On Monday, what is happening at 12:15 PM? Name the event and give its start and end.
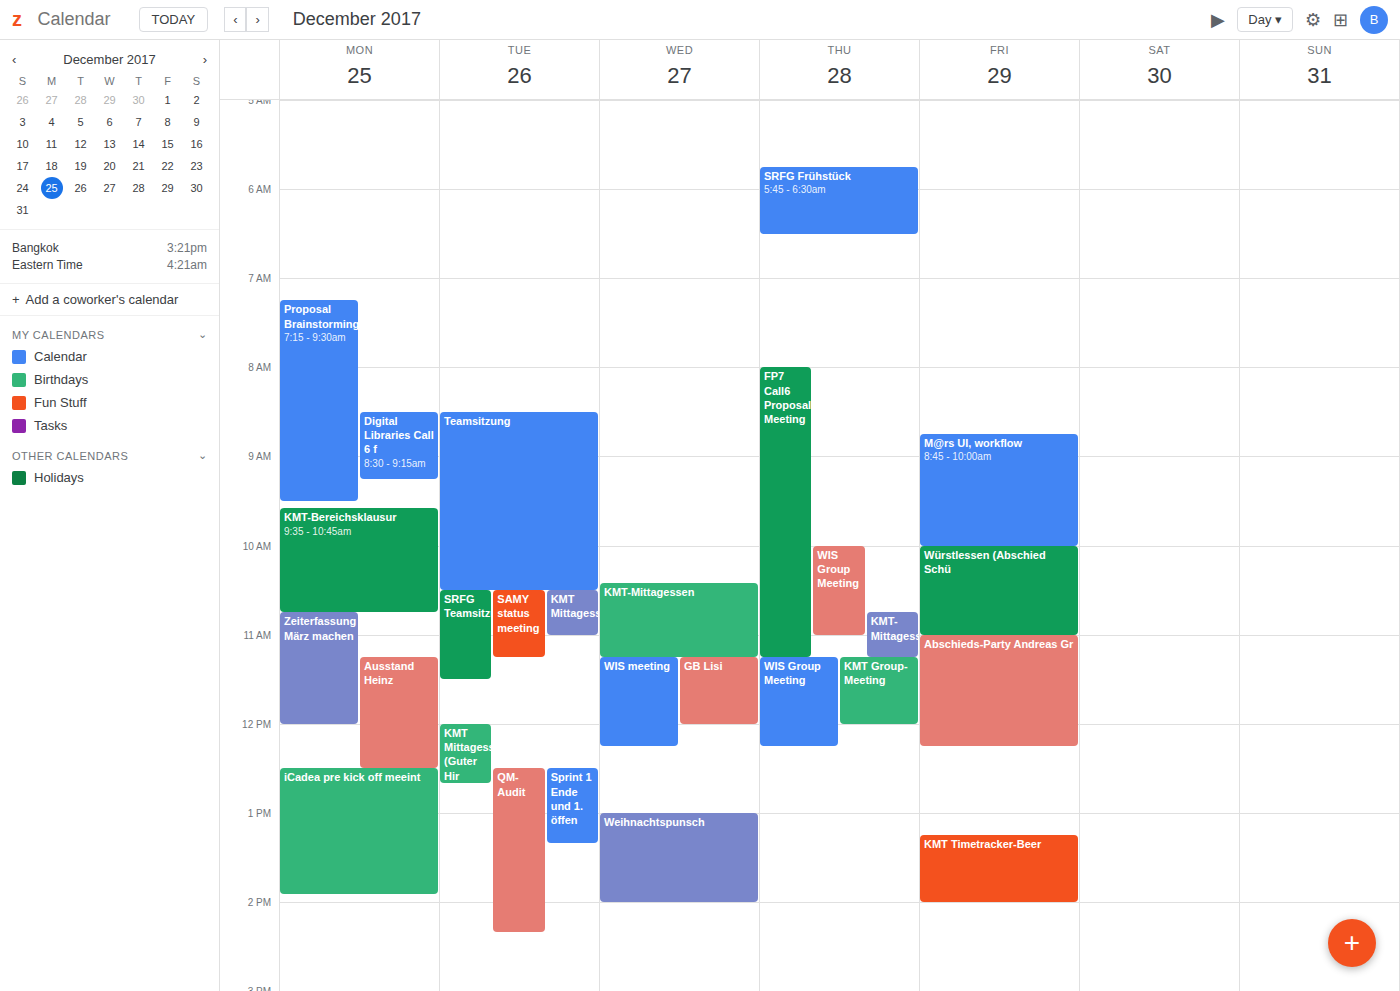
"Ausstand Heinz", 11:15 AM to 12:30 PM